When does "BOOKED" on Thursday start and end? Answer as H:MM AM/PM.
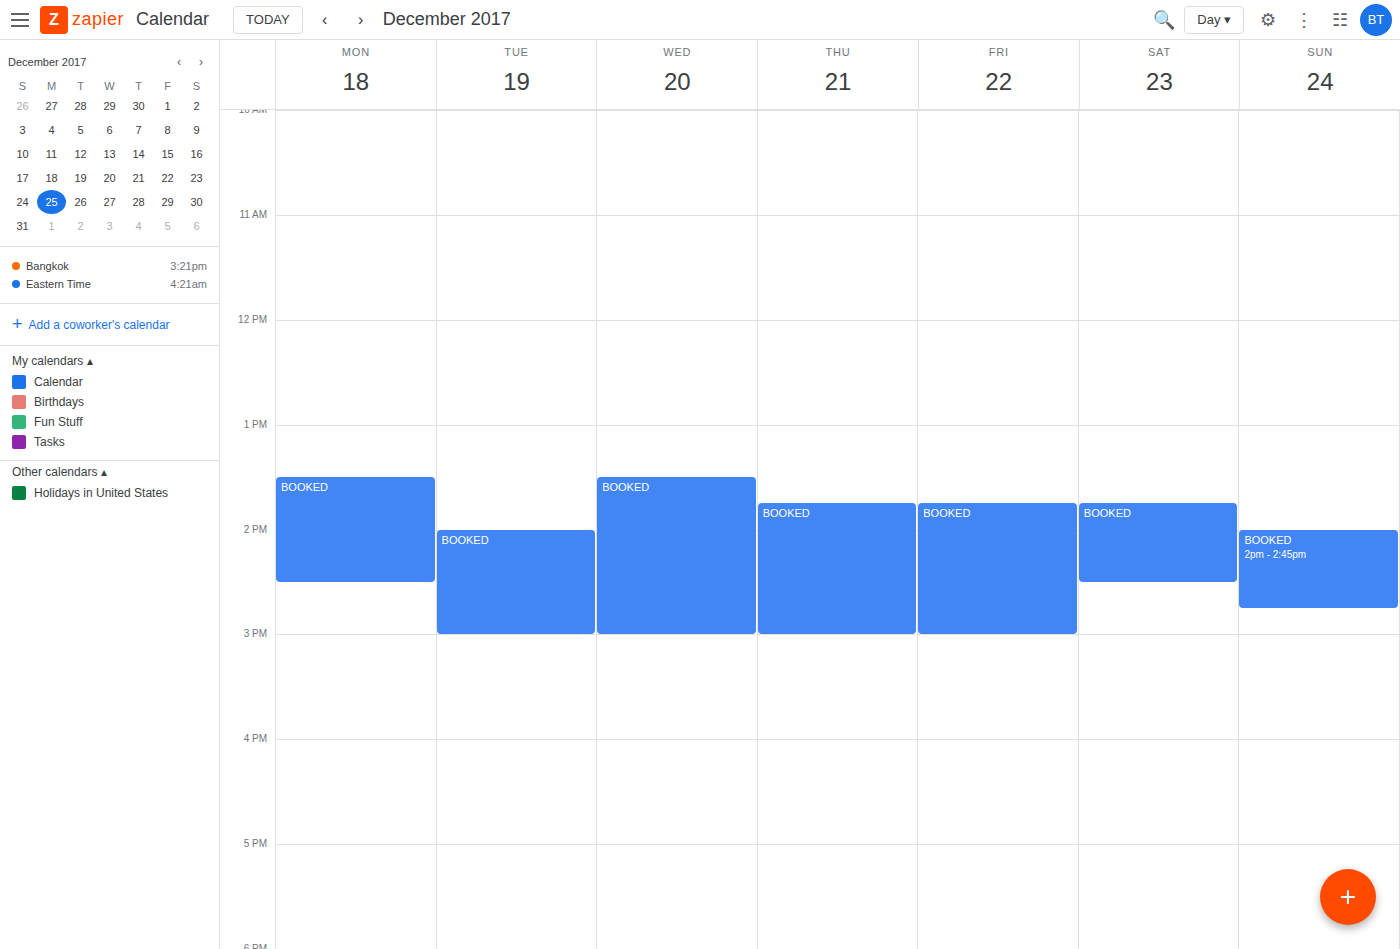
1:45 PM to 3:00 PM